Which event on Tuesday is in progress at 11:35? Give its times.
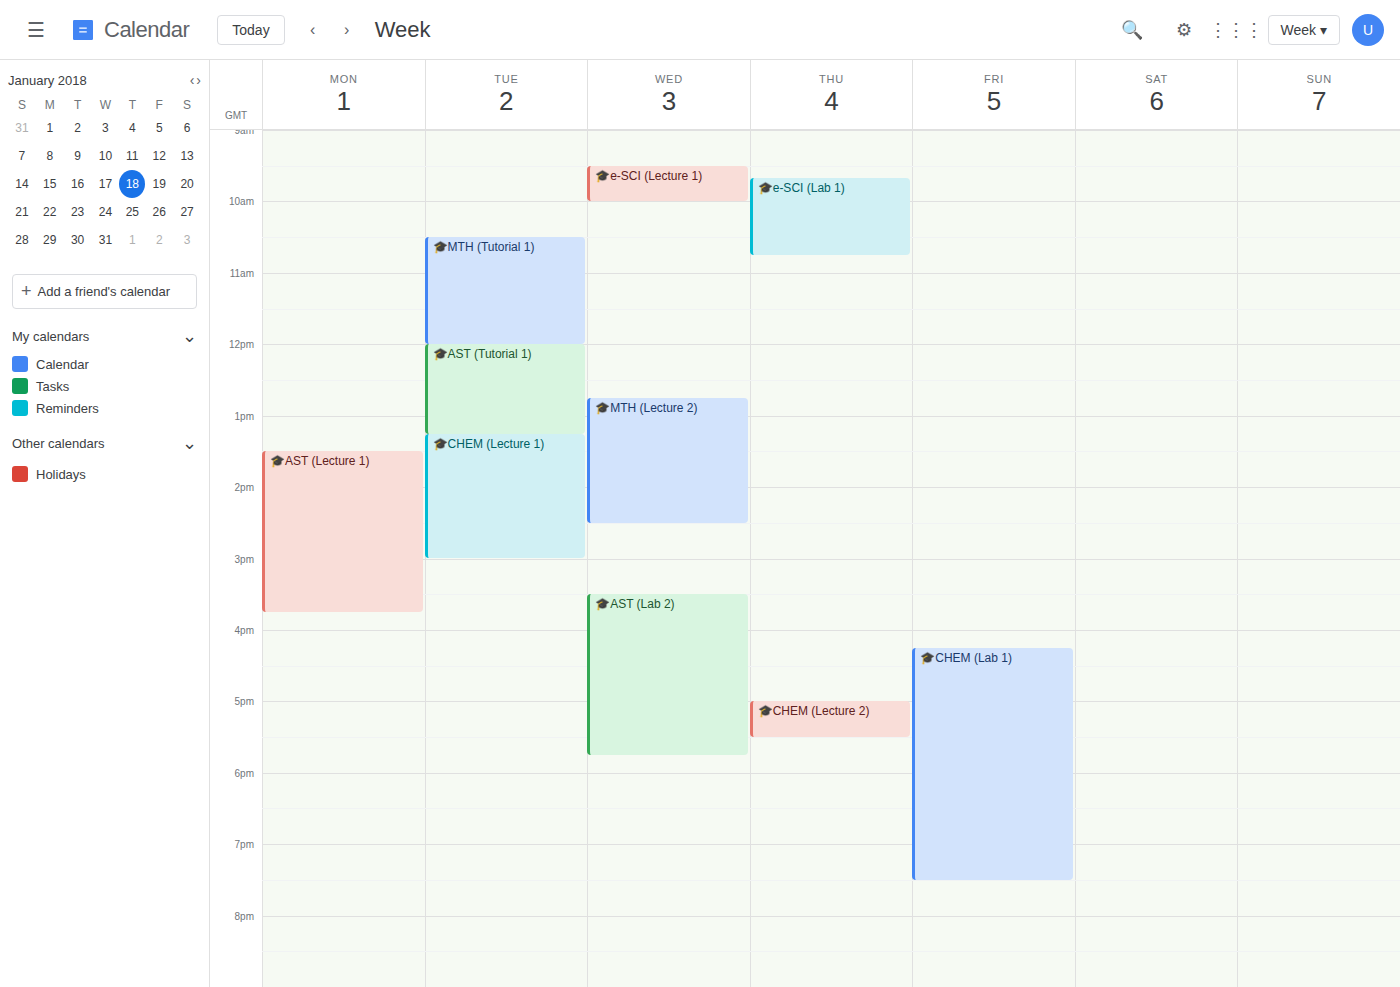
"🎓MTH (Tutorial 1)", 10:30 to 12:00